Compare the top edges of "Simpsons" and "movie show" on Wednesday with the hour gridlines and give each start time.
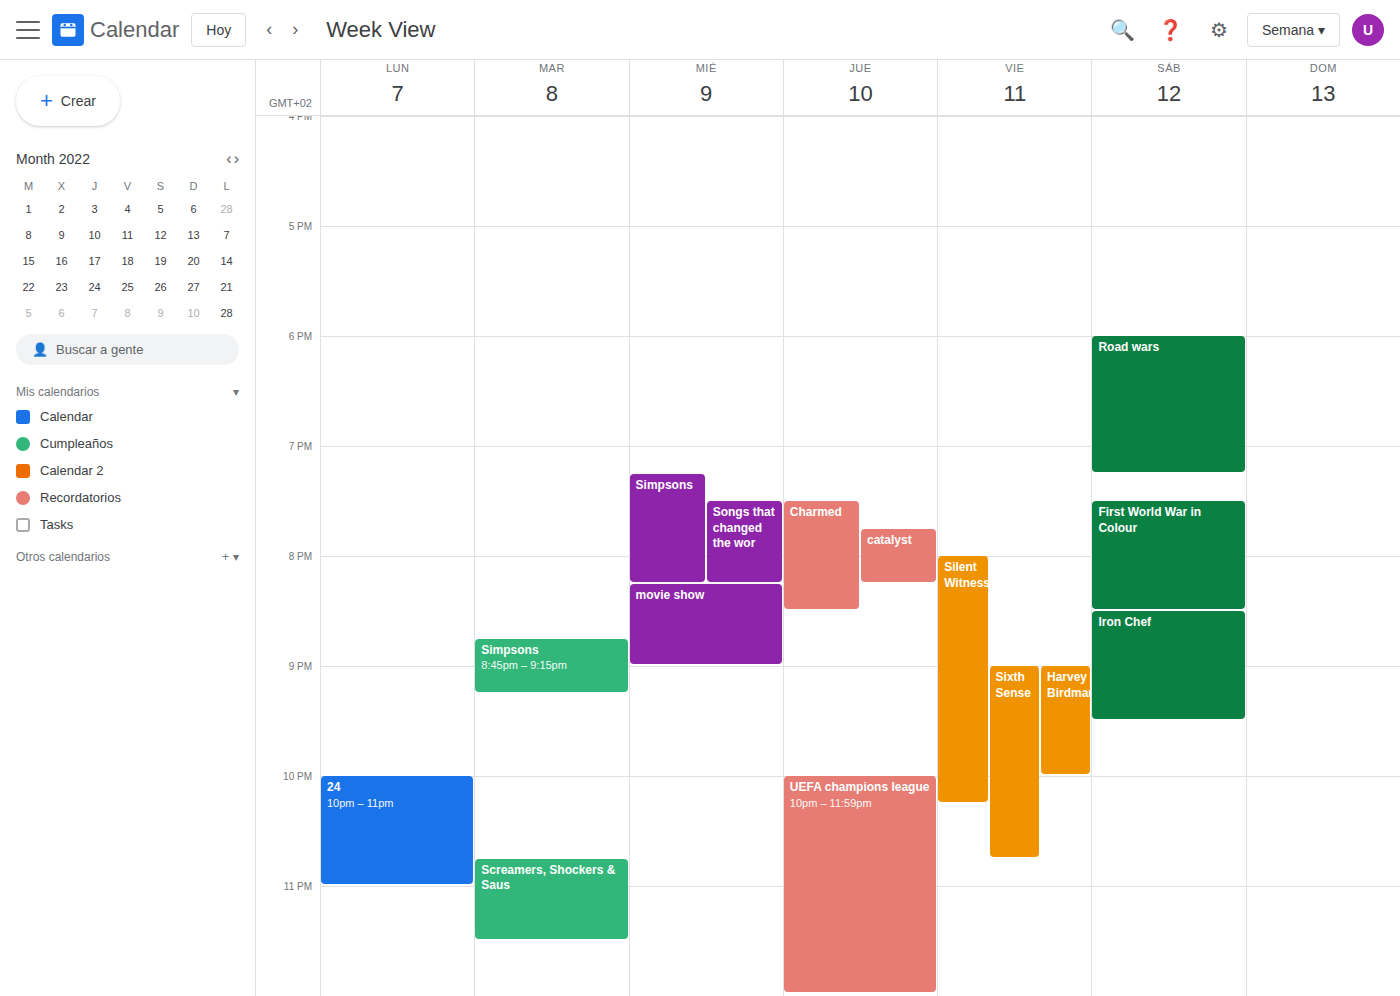
"Simpsons": 7:15 PM, neither: a quarter of the way from the 7 PM line to the 8 PM line. "movie show": 8:15 PM, neither: a quarter of the way from the 8 PM line to the 9 PM line.